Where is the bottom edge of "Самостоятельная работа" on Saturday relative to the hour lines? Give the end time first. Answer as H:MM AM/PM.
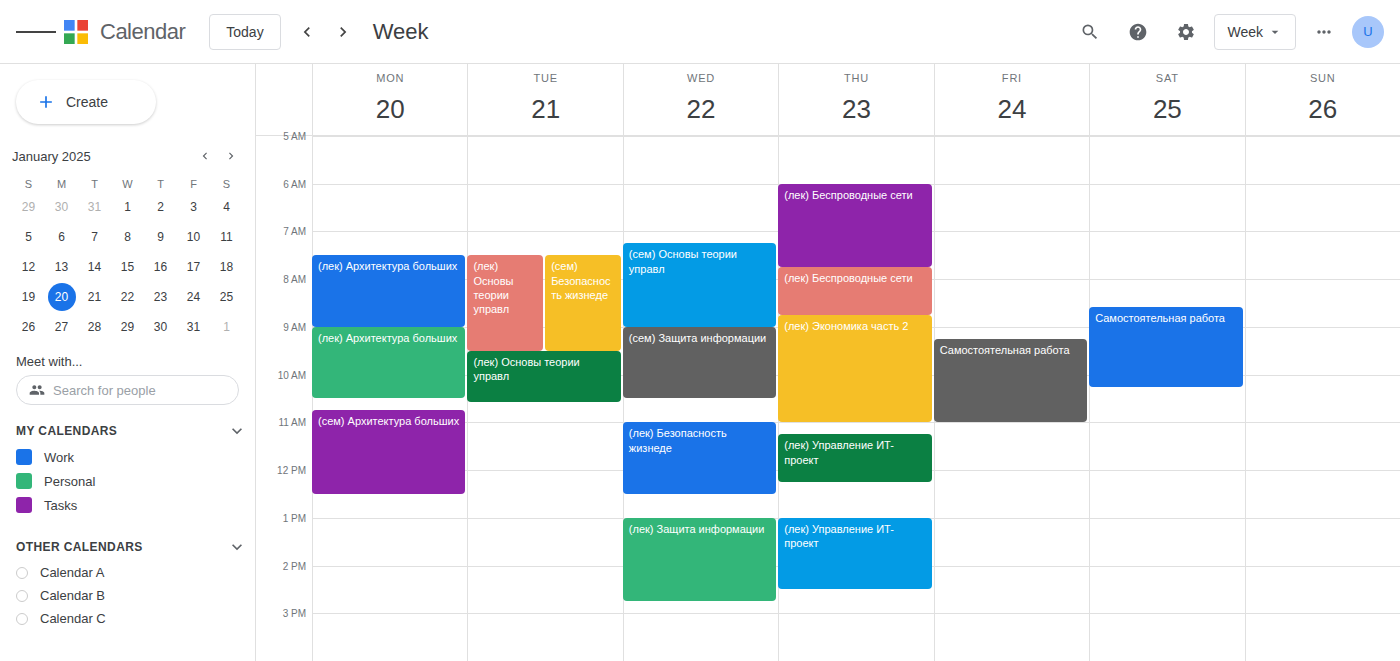
10:15 AM -- neither: a quarter of the way from the 10 AM line to the 11 AM line.